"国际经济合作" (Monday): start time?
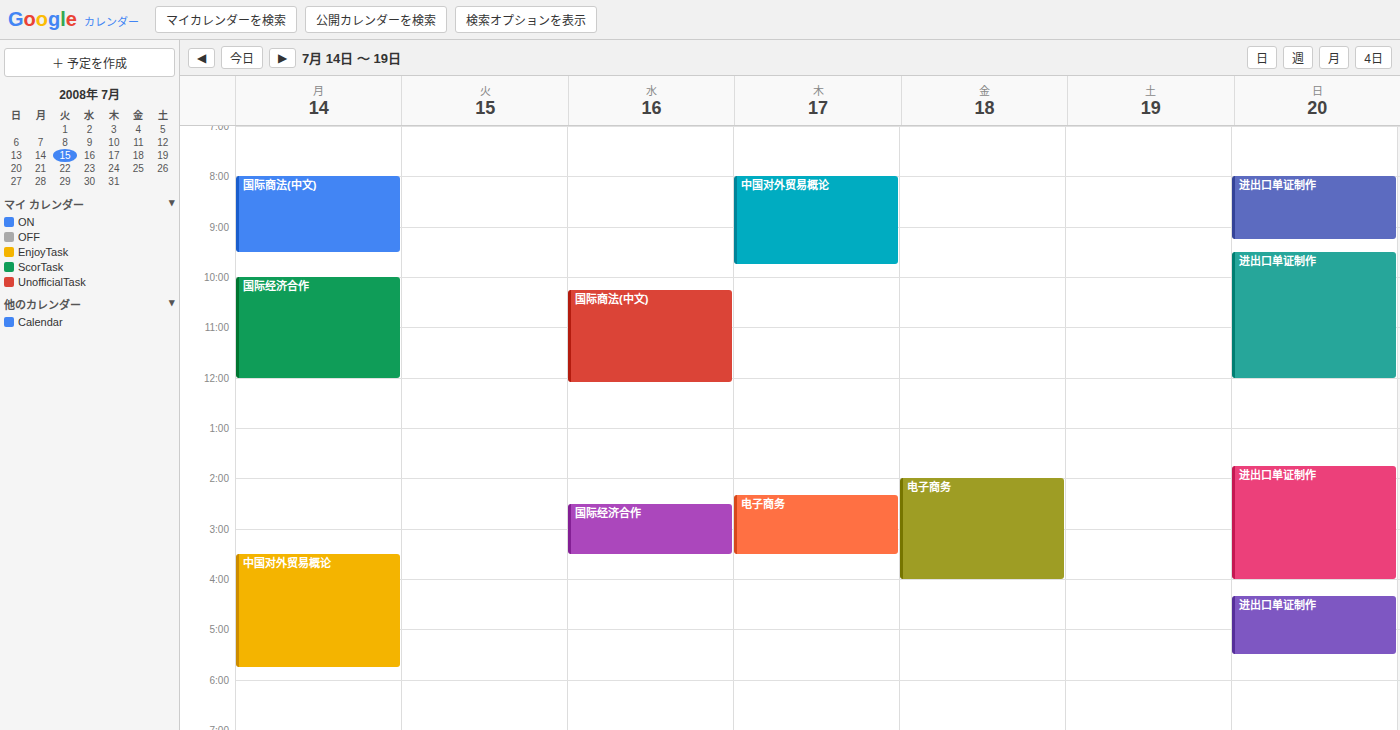
10:00 AM